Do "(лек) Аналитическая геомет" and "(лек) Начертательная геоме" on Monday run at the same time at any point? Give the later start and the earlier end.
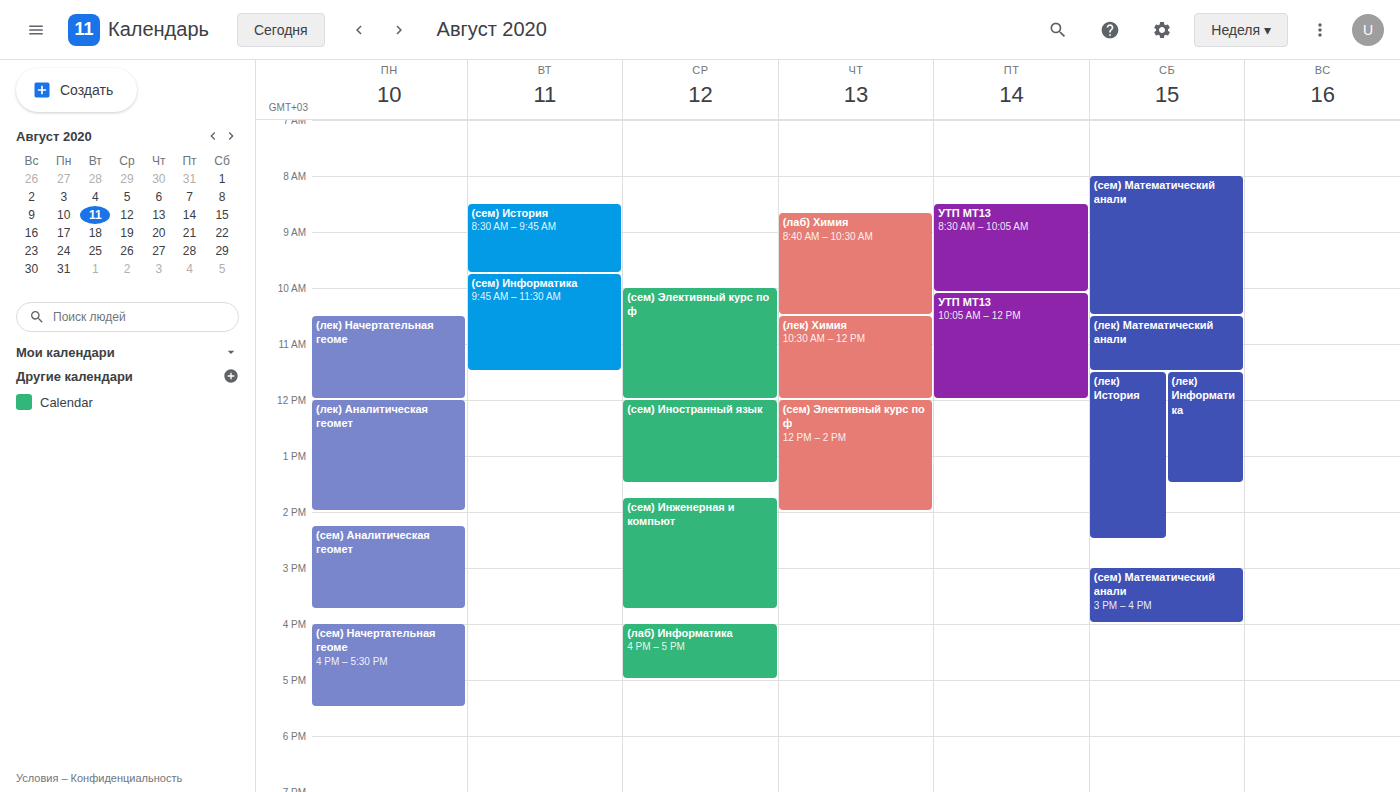
"(лек) Начертательная геоме" ends at 12:00 PM, exactly when "(лек) Аналитическая геомет" starts -- they touch but do not overlap.